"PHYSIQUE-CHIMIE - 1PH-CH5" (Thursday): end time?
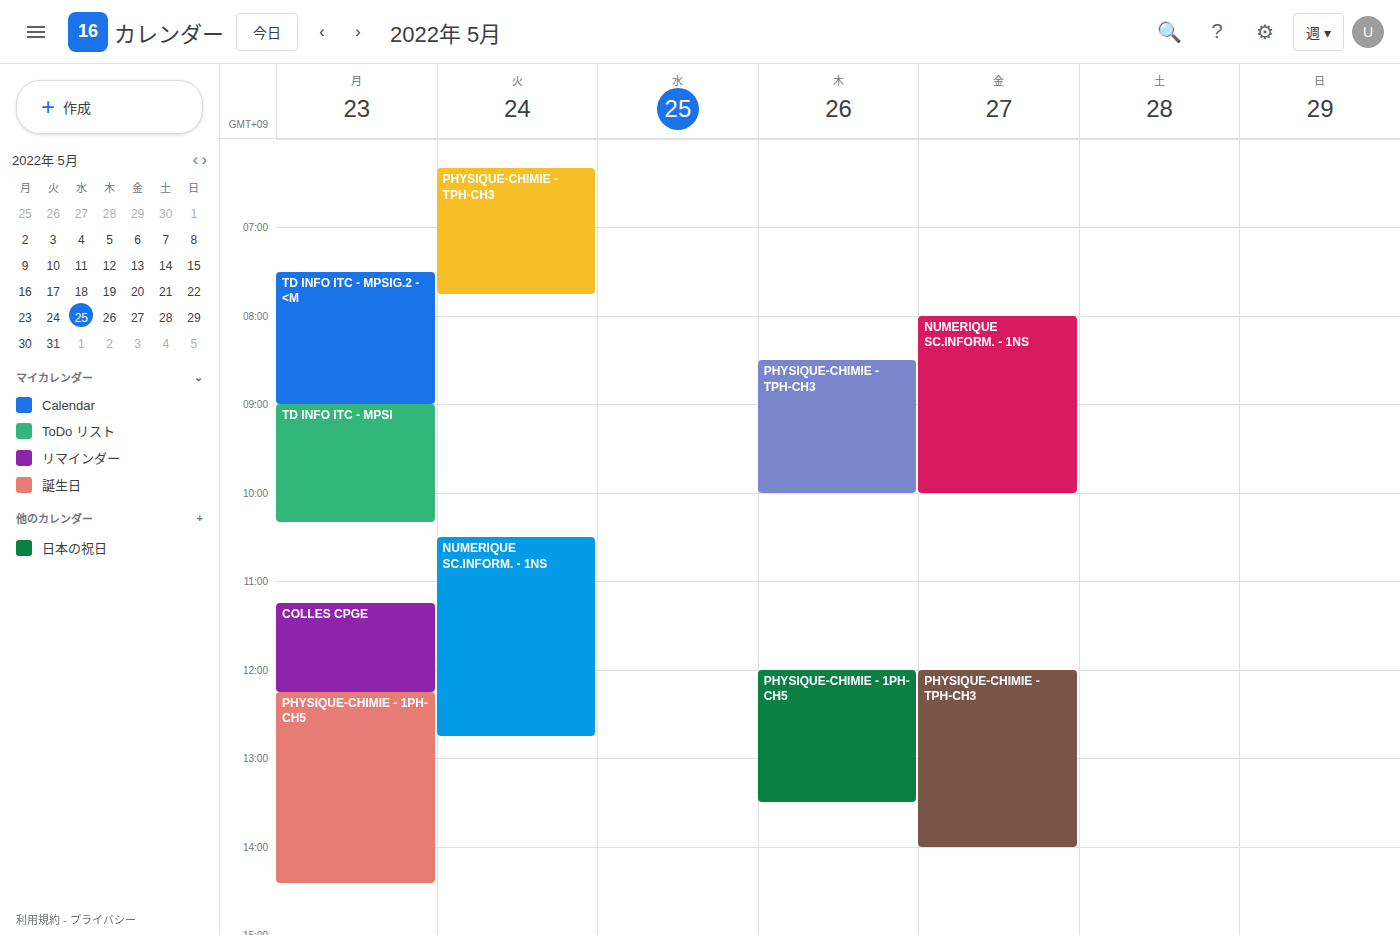
13:30